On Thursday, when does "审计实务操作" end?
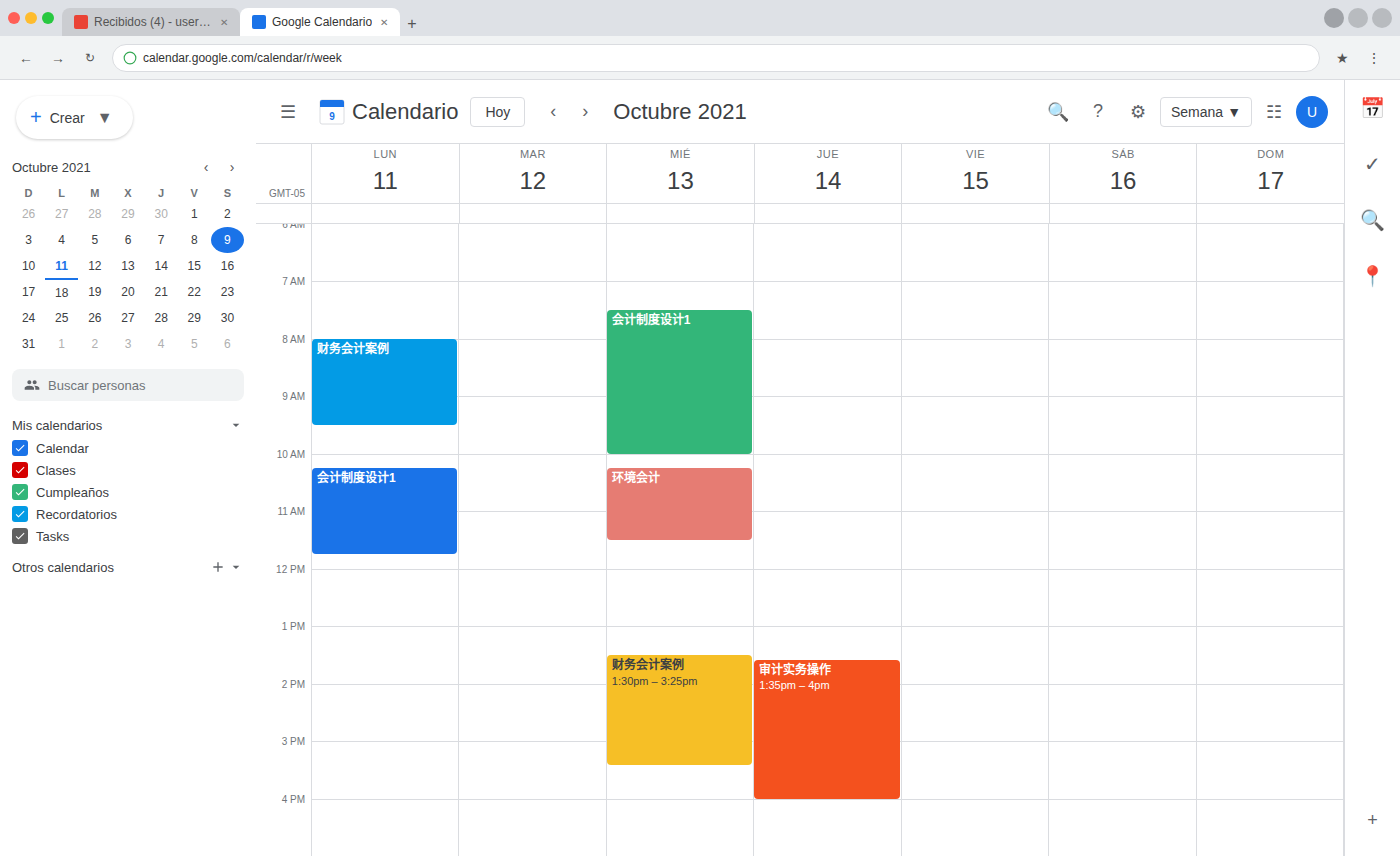
16:00